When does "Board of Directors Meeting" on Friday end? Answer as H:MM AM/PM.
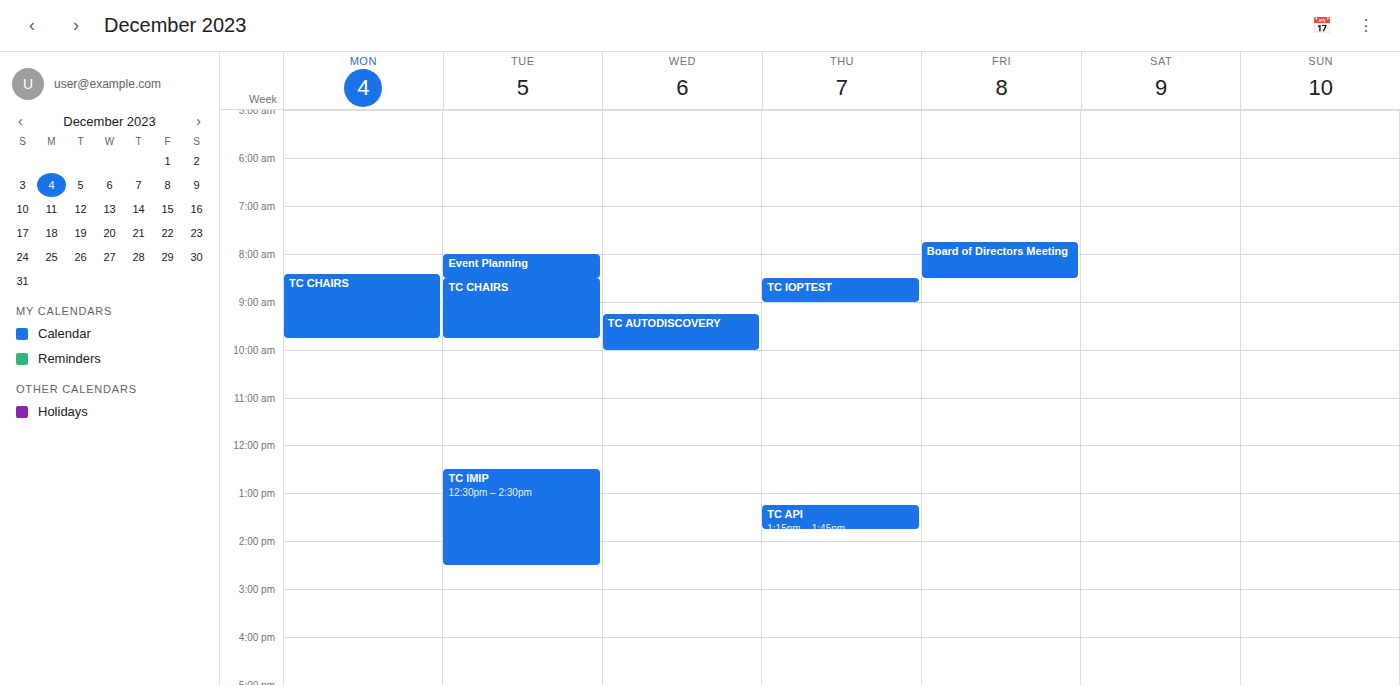
8:30 AM